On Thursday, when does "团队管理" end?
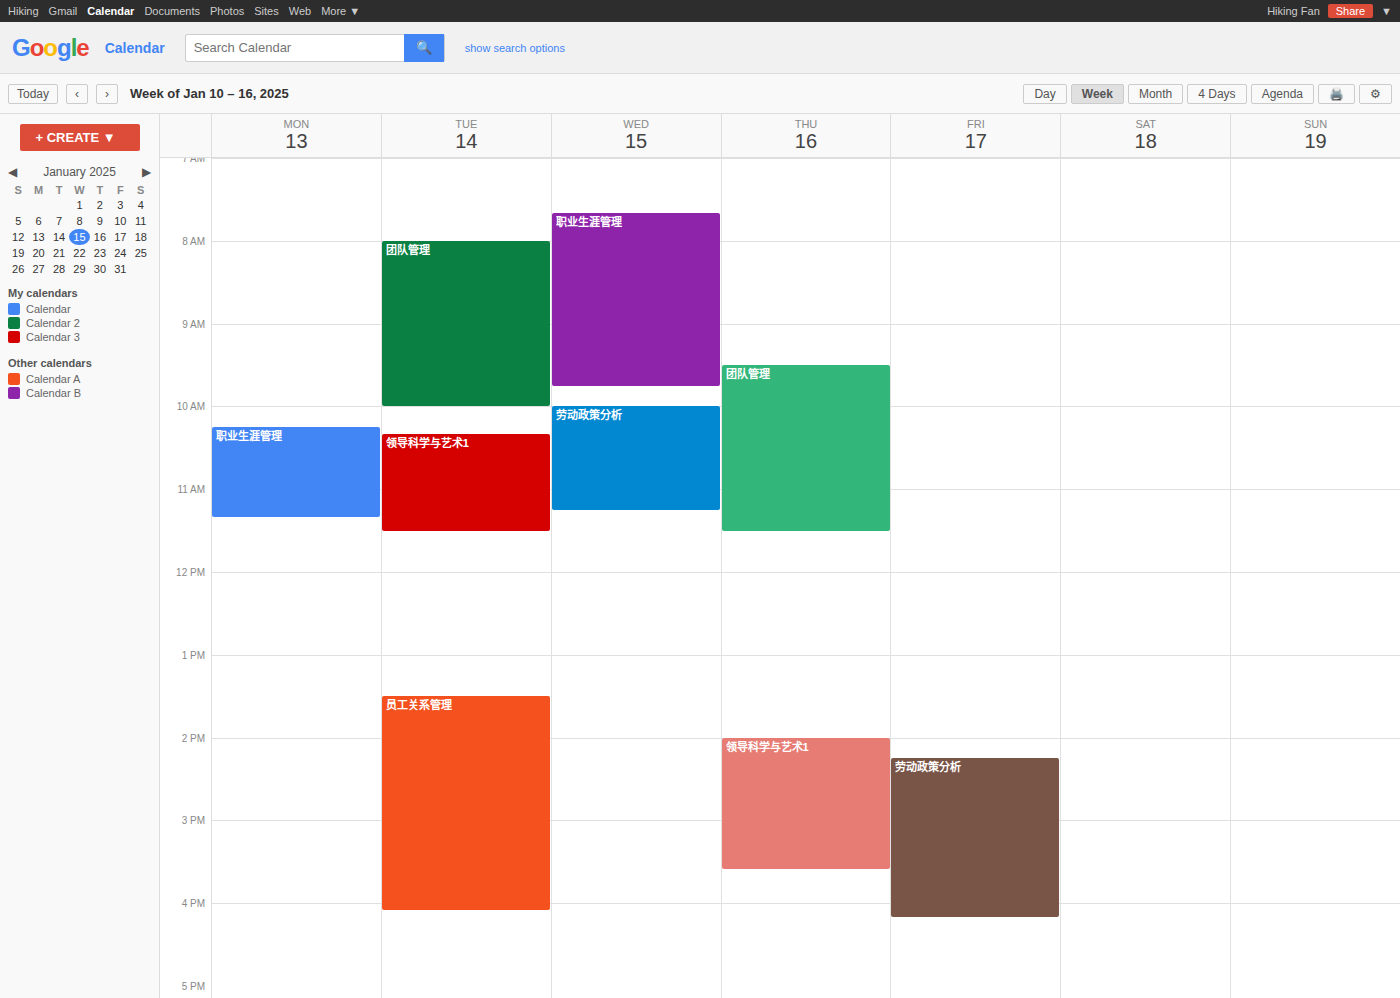
11:30 AM